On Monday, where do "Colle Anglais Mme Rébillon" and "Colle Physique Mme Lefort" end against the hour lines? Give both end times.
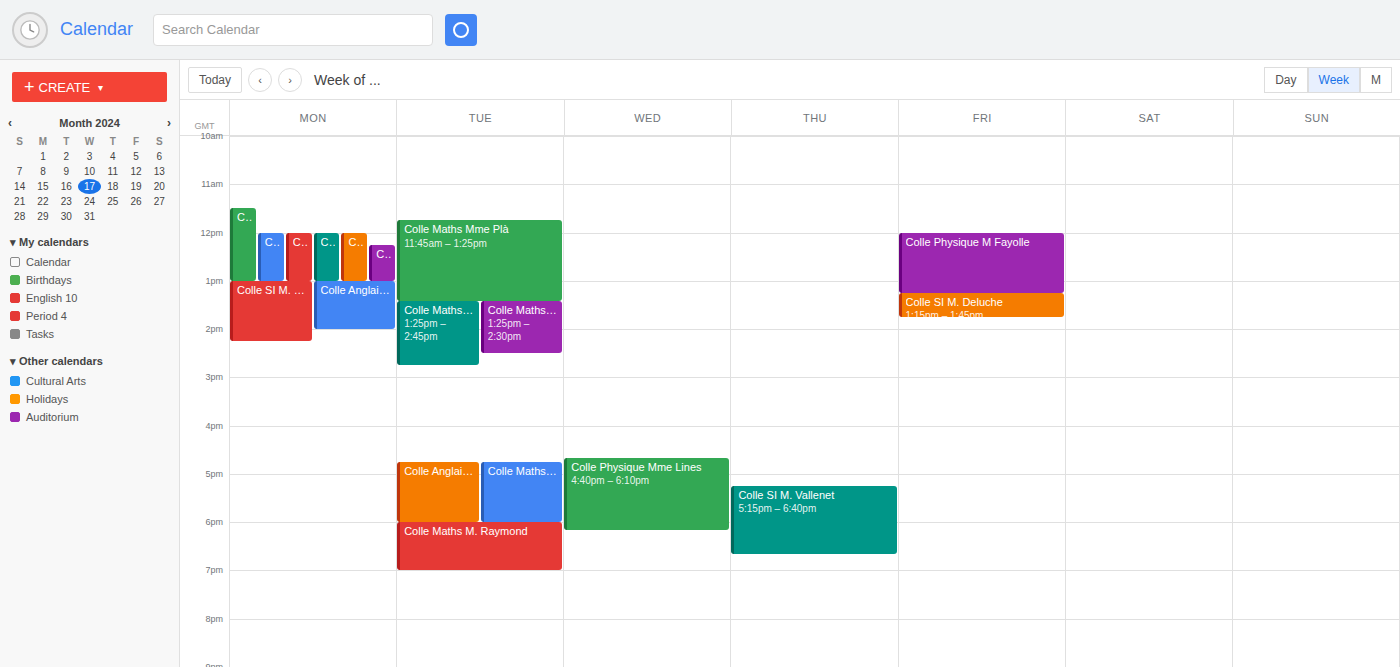
"Colle Anglais Mme Rébillon": 2:00 PM, exactly on the 2 PM line. "Colle Physique Mme Lefort": 1:00 PM, exactly on the 1 PM line.